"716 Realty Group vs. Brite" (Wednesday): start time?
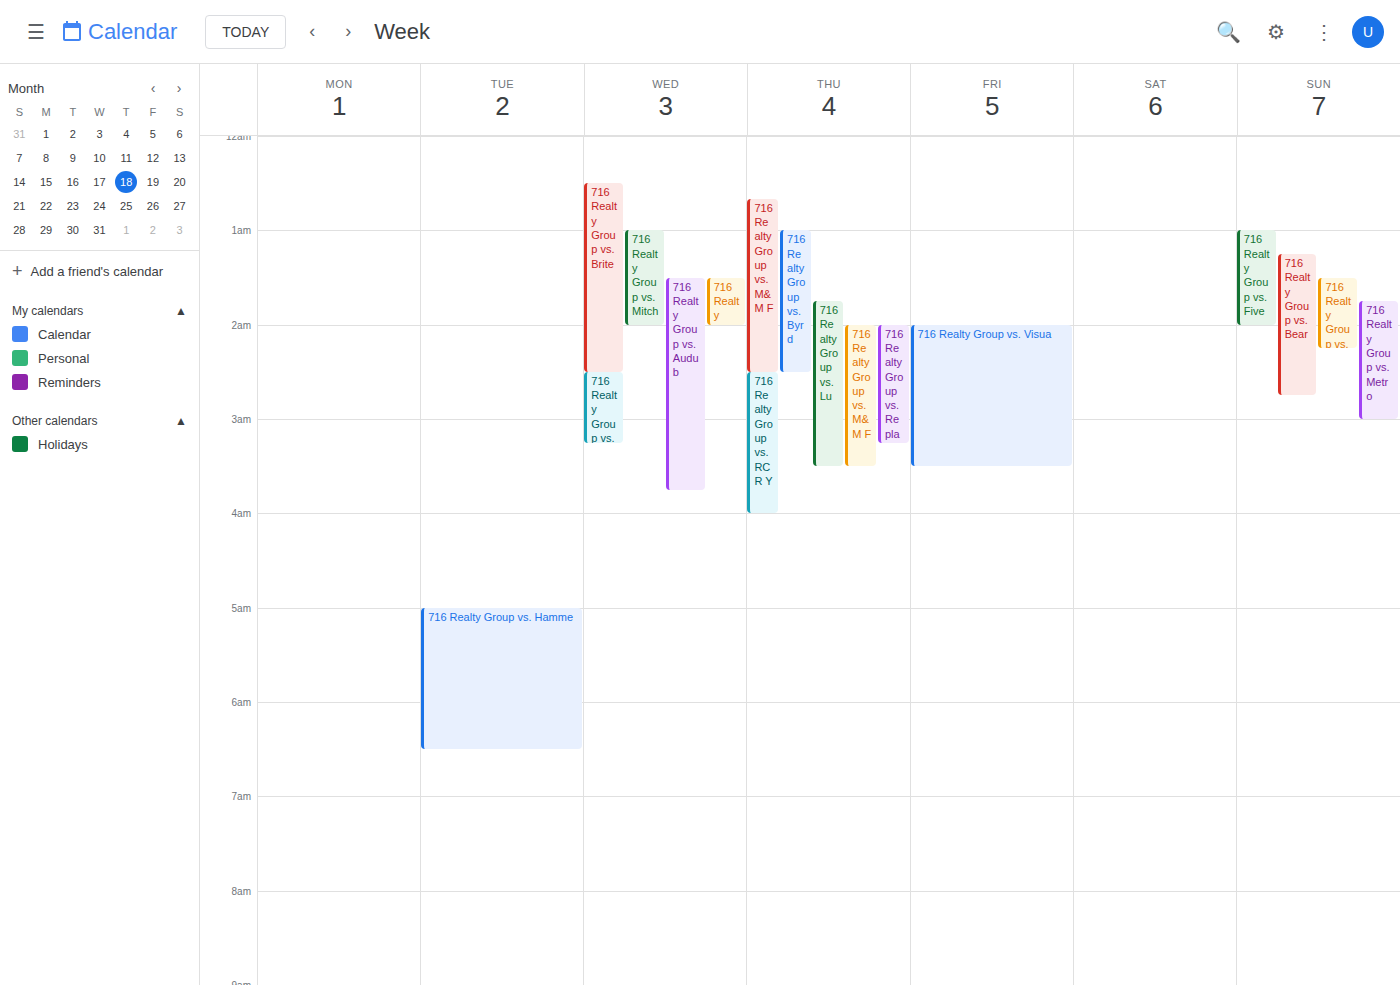
12:30 AM